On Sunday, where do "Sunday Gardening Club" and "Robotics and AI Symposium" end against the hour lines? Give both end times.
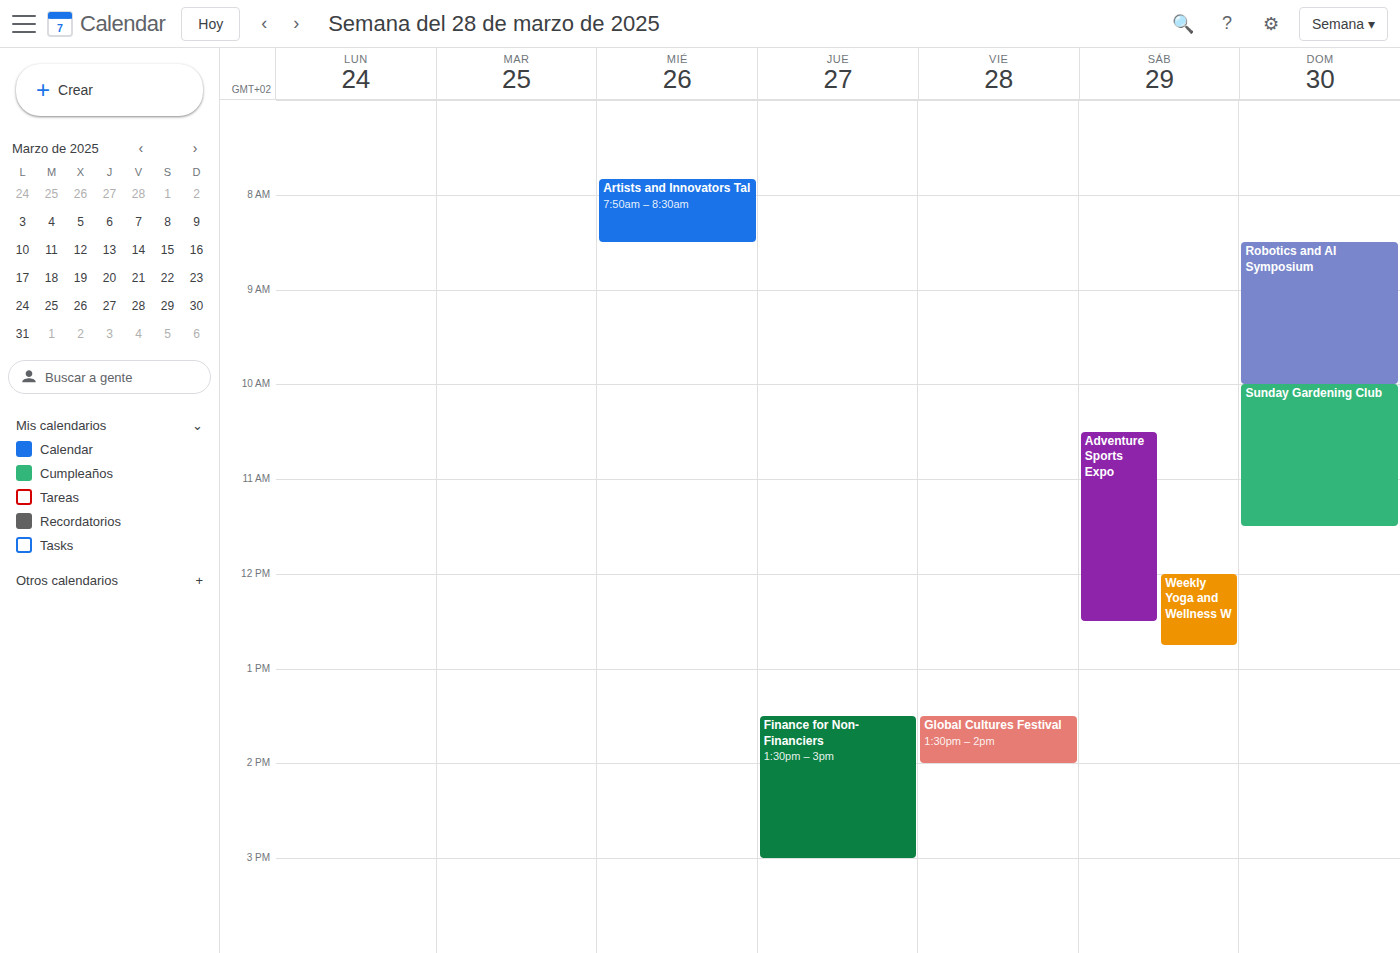
"Sunday Gardening Club": 11:30 AM, halfway between the 11 AM and 12 PM lines. "Robotics and AI Symposium": 10:00 AM, exactly on the 10 AM line.